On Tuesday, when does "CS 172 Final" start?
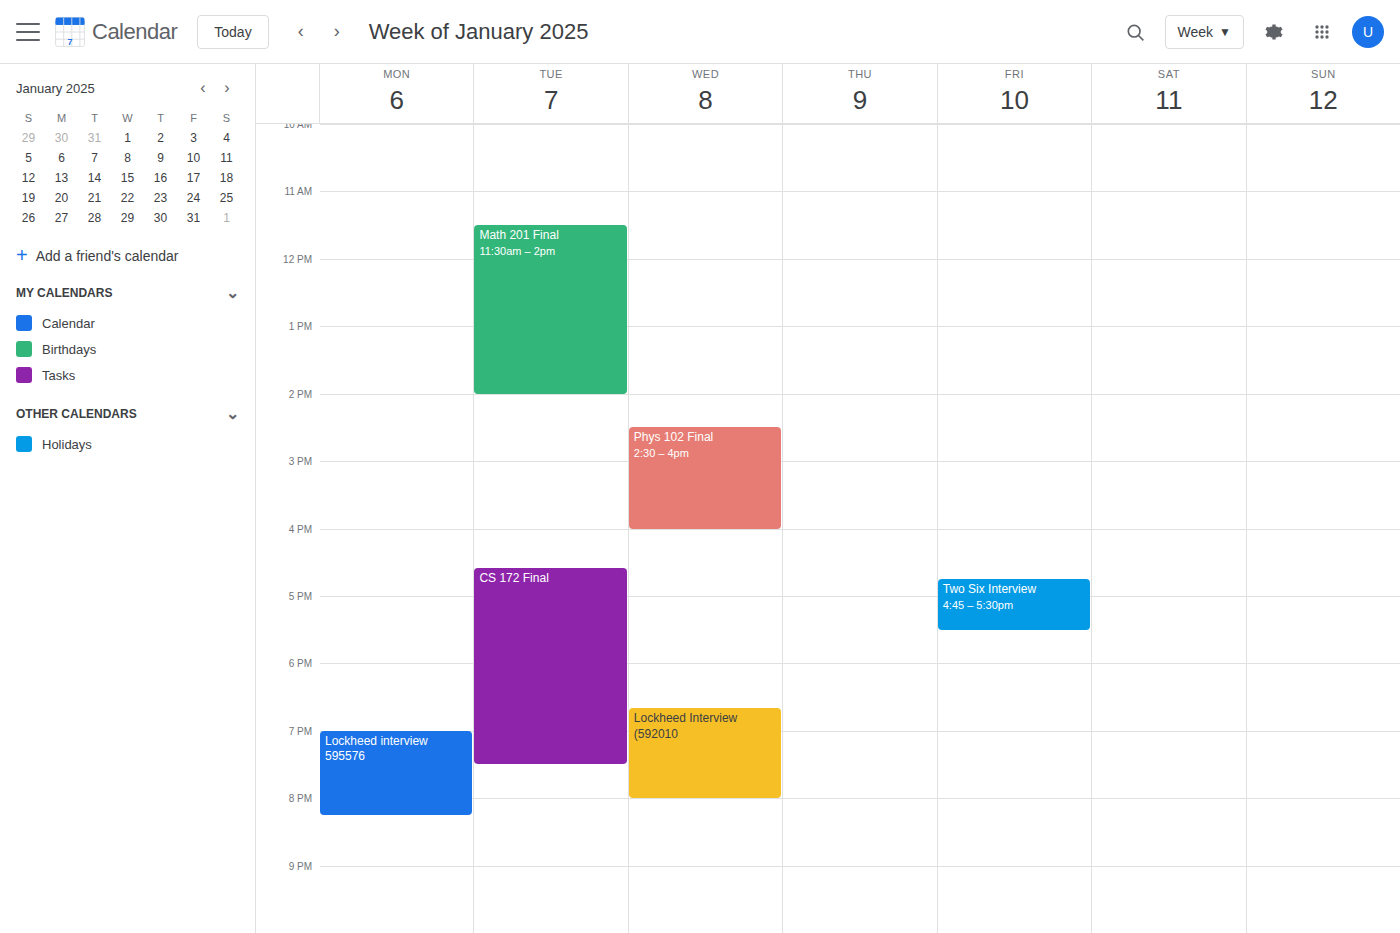
4:35 PM